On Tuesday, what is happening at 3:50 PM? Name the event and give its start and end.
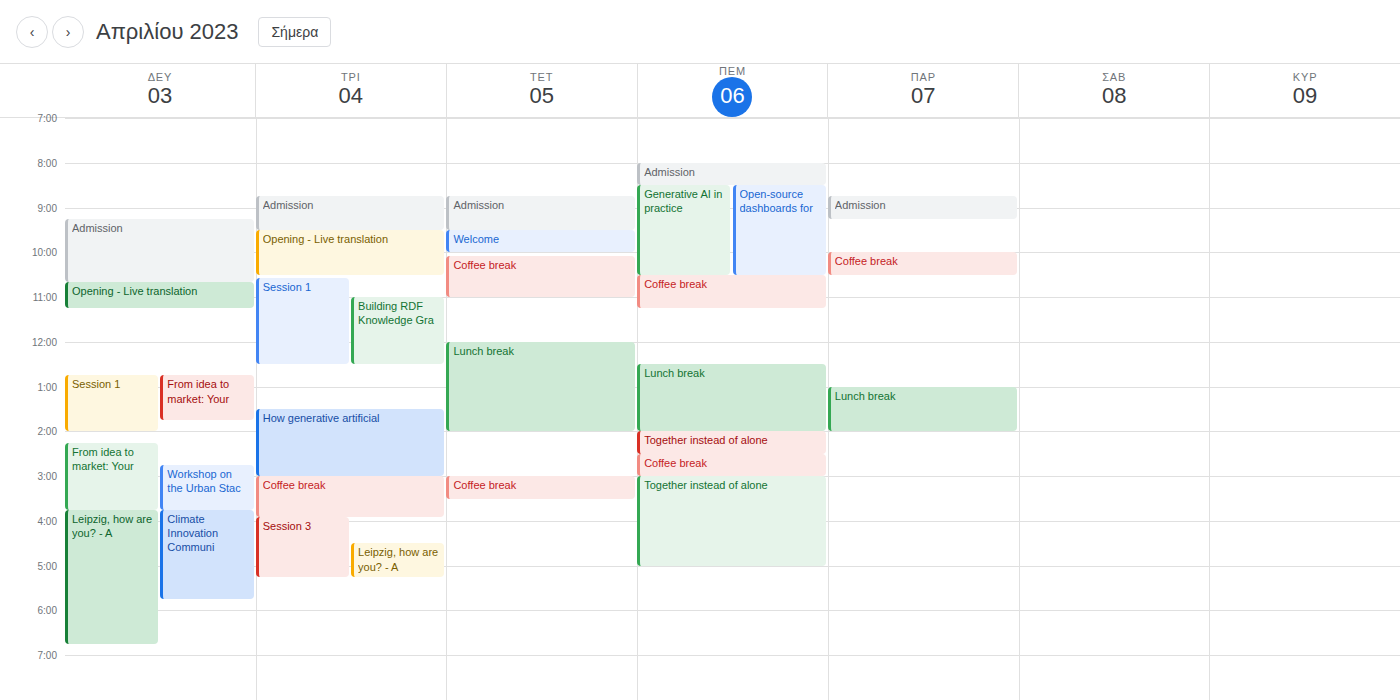
"Coffee break", 3:00 PM to 3:55 PM